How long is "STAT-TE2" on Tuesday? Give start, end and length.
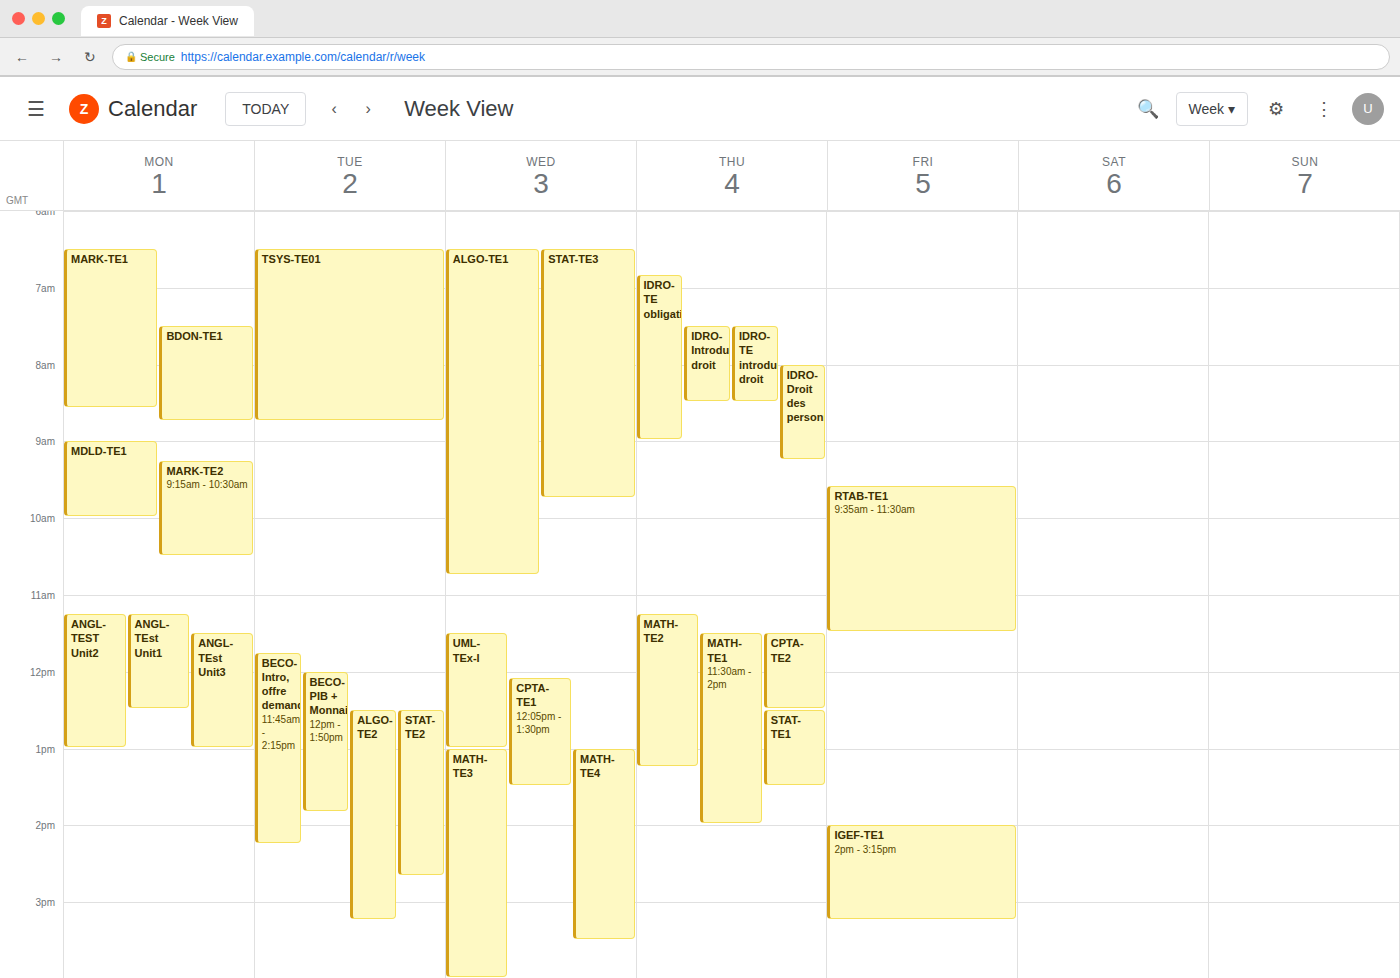
12:30 PM to 2:40 PM, 2 hours 10 minutes